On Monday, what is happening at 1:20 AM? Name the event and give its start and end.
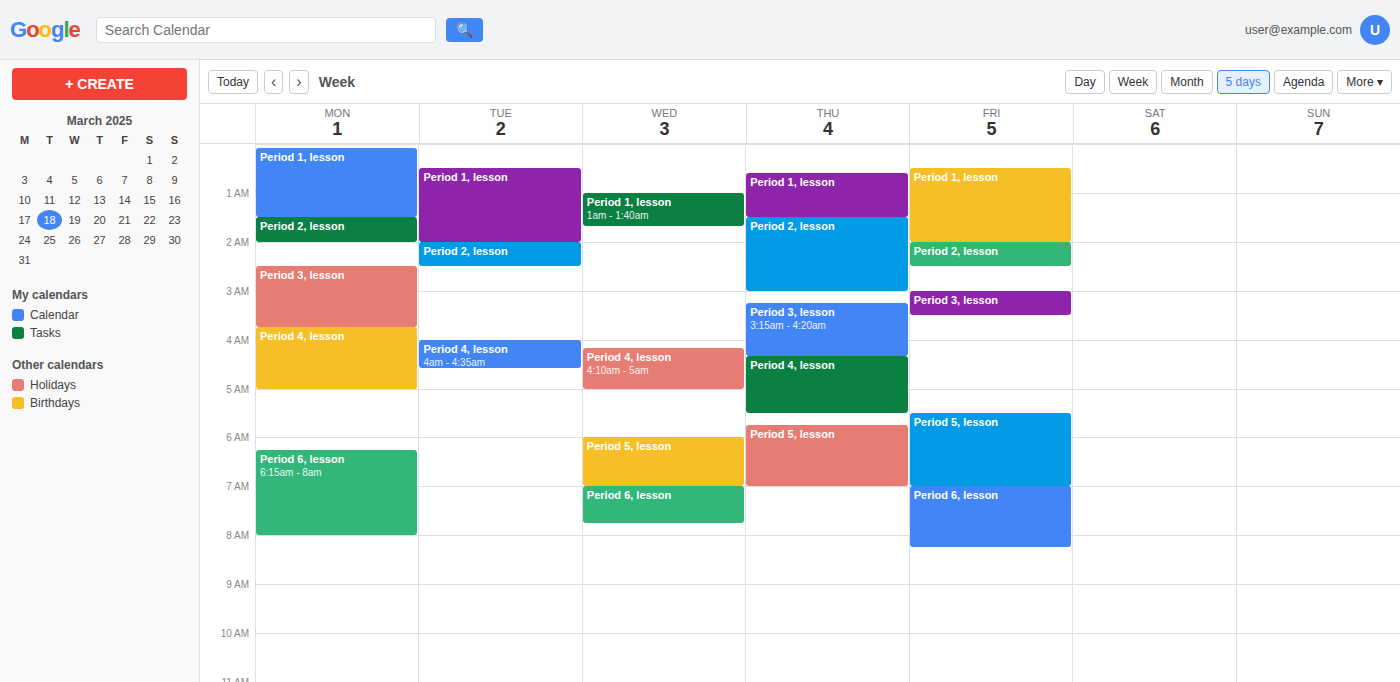
"Period 1, lesson", 12:05 AM to 1:30 AM